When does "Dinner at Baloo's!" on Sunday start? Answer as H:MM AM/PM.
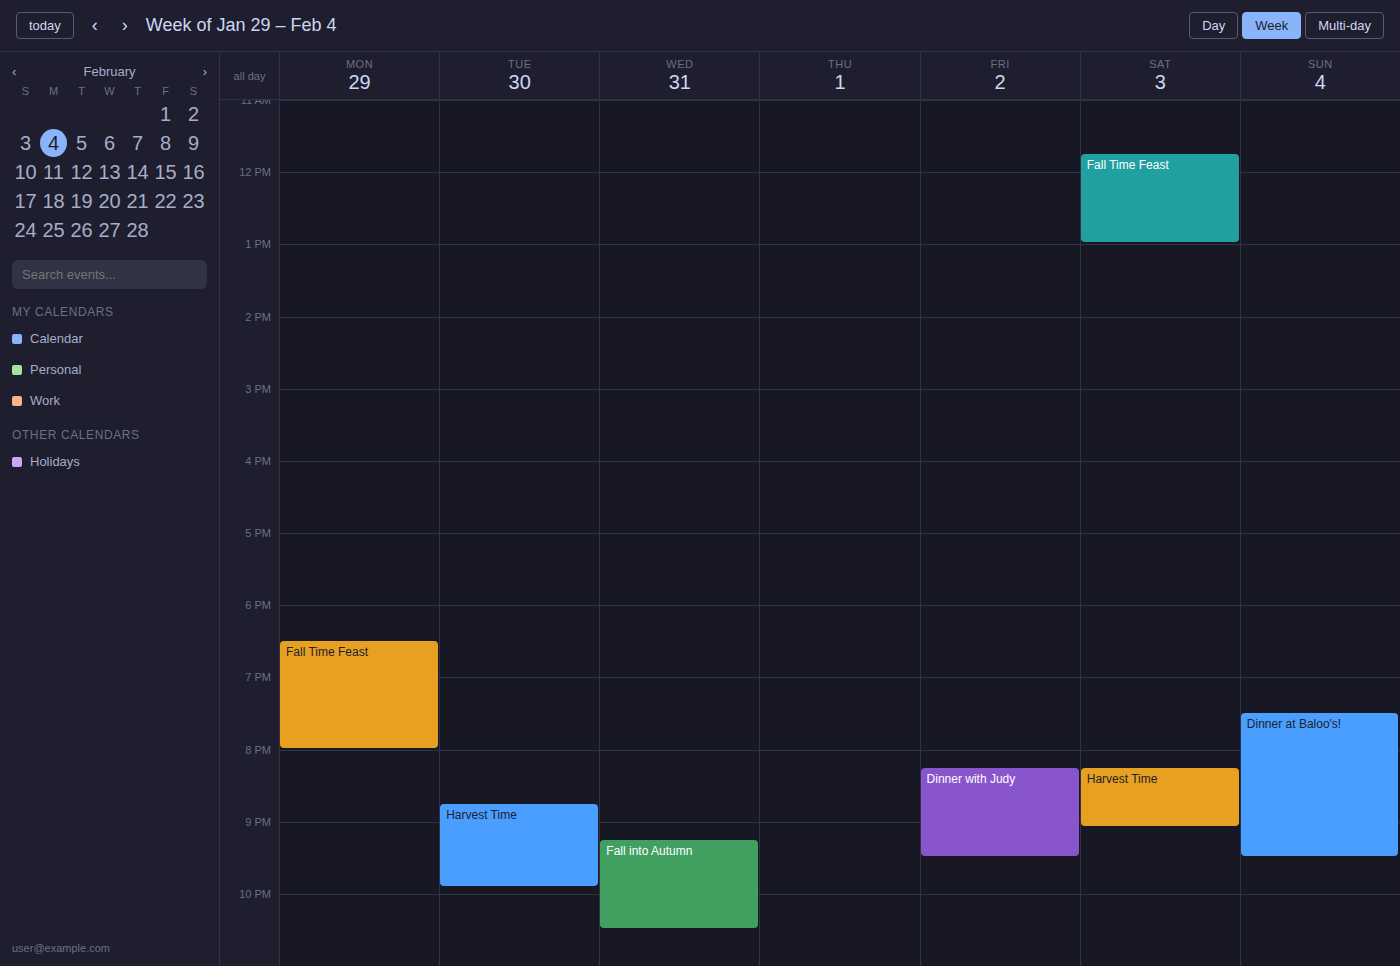
7:30 PM